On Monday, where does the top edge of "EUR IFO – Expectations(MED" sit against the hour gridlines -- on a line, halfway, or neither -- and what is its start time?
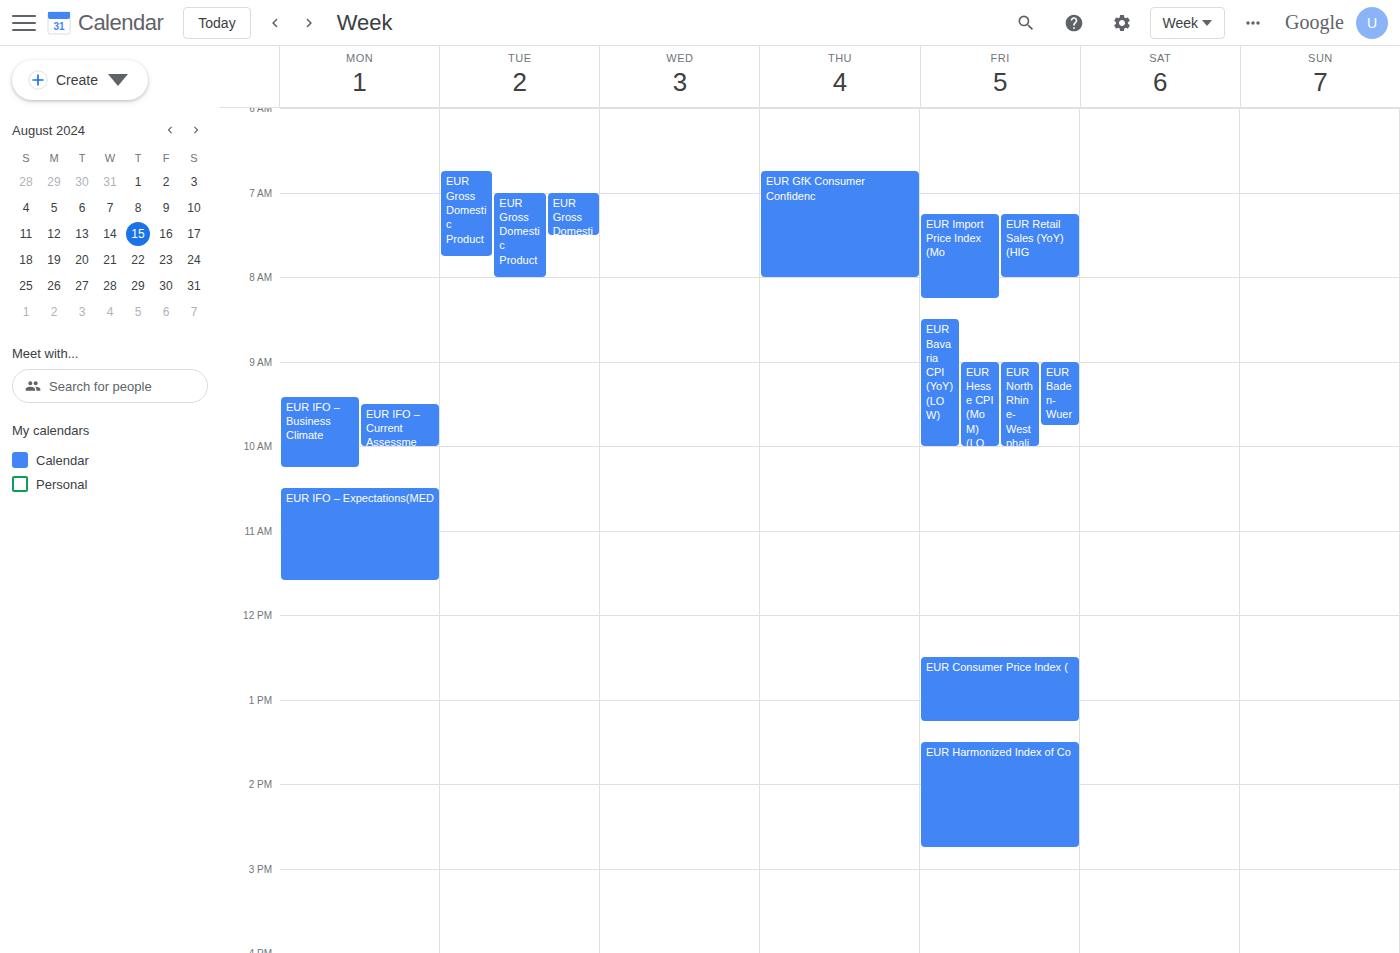
10:30 AM -- halfway between the 10 AM and 11 AM lines.